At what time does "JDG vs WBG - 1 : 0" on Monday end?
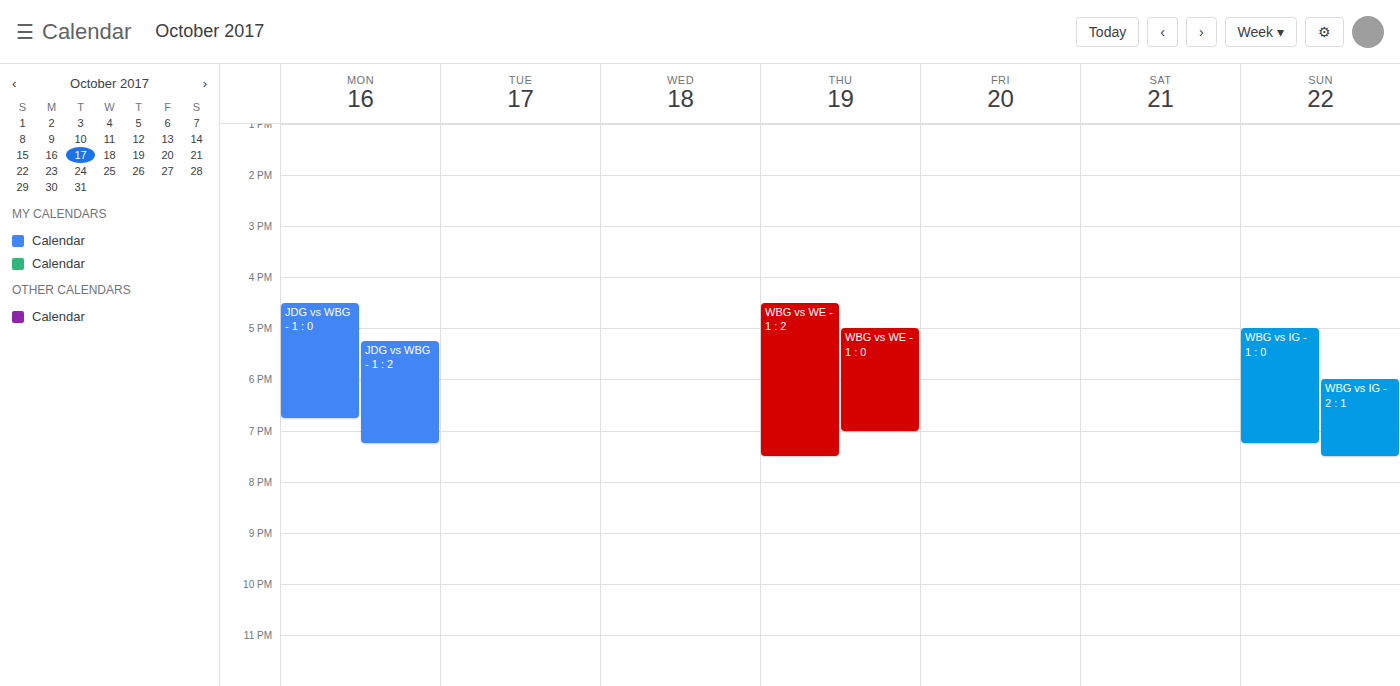
6:45 PM